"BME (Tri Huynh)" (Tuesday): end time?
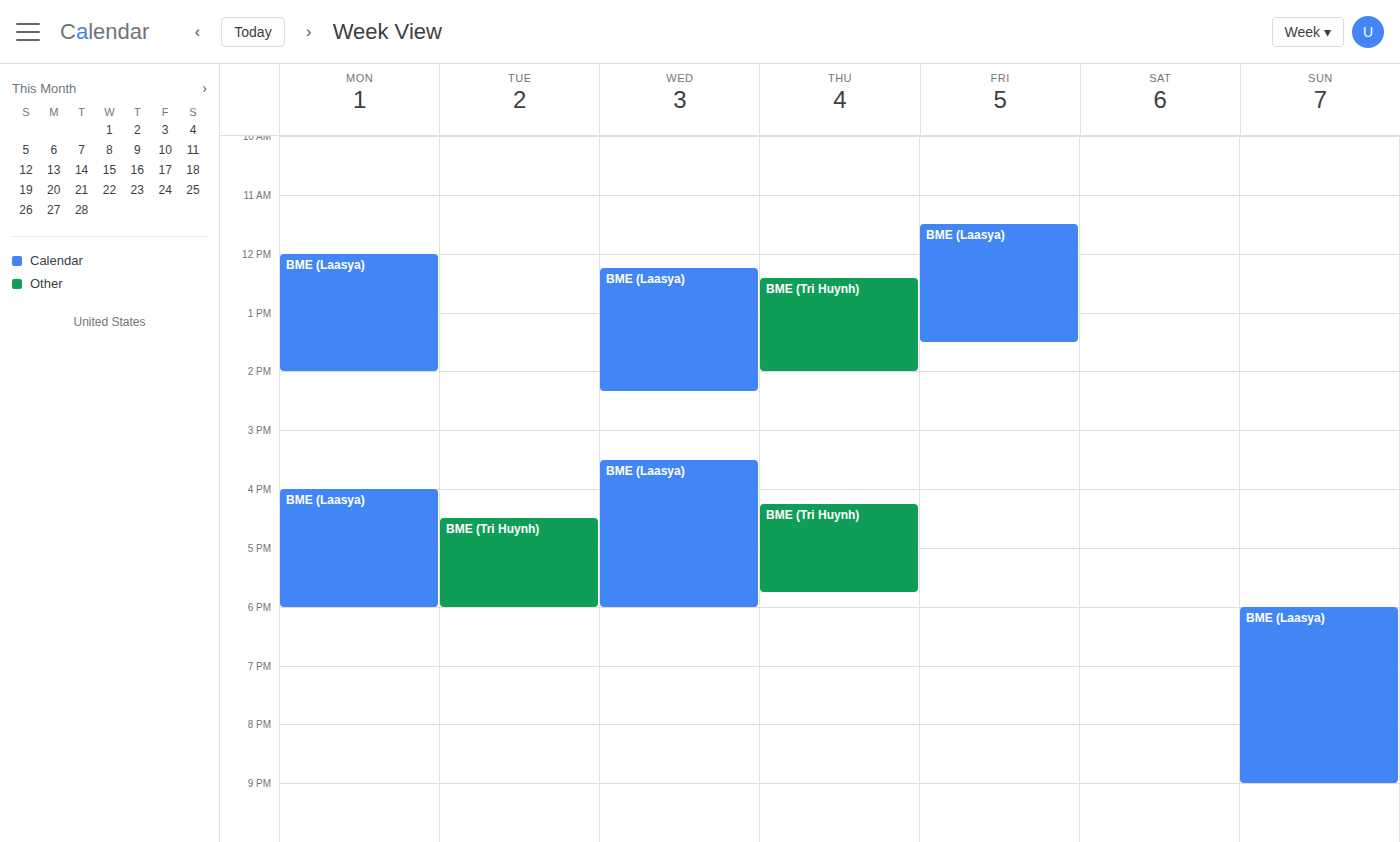
6:00 PM